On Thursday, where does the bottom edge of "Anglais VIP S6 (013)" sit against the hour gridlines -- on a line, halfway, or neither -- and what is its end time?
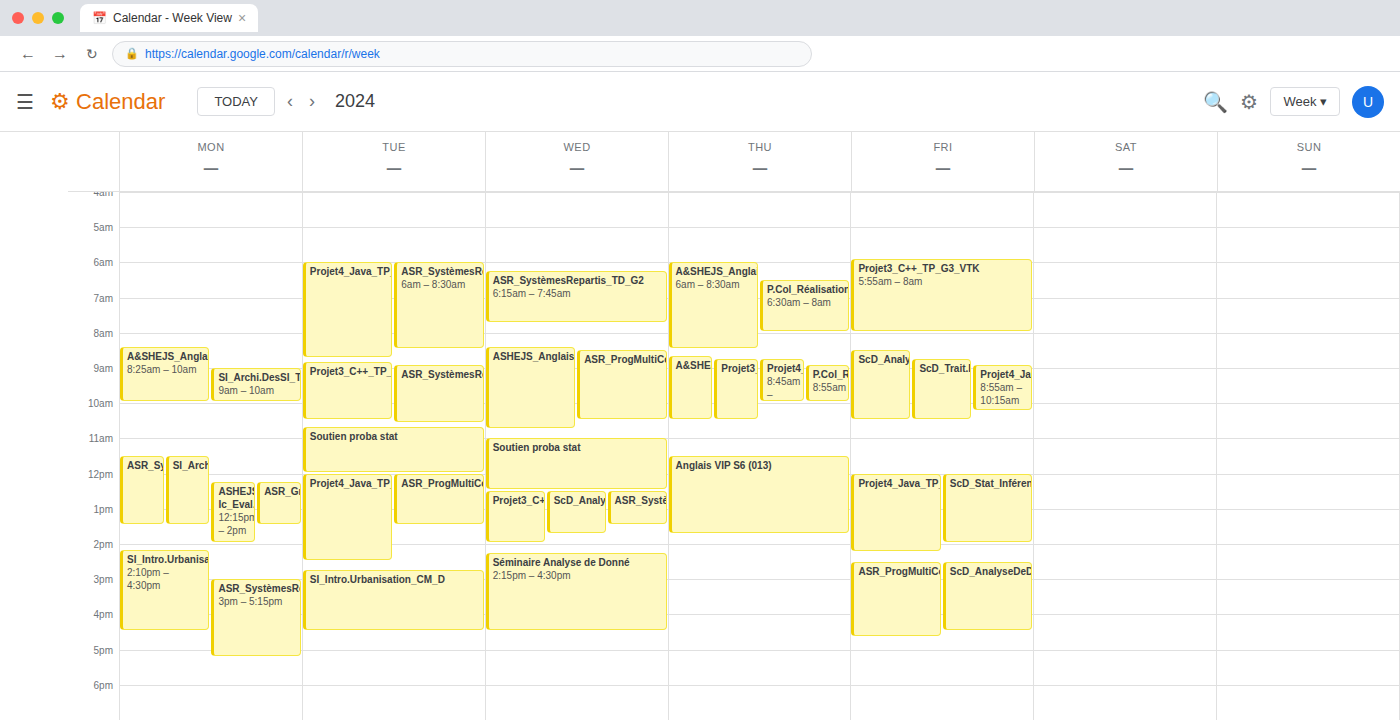
1:45 PM -- neither: three quarters of the way from the 1 PM line to the 2 PM line.